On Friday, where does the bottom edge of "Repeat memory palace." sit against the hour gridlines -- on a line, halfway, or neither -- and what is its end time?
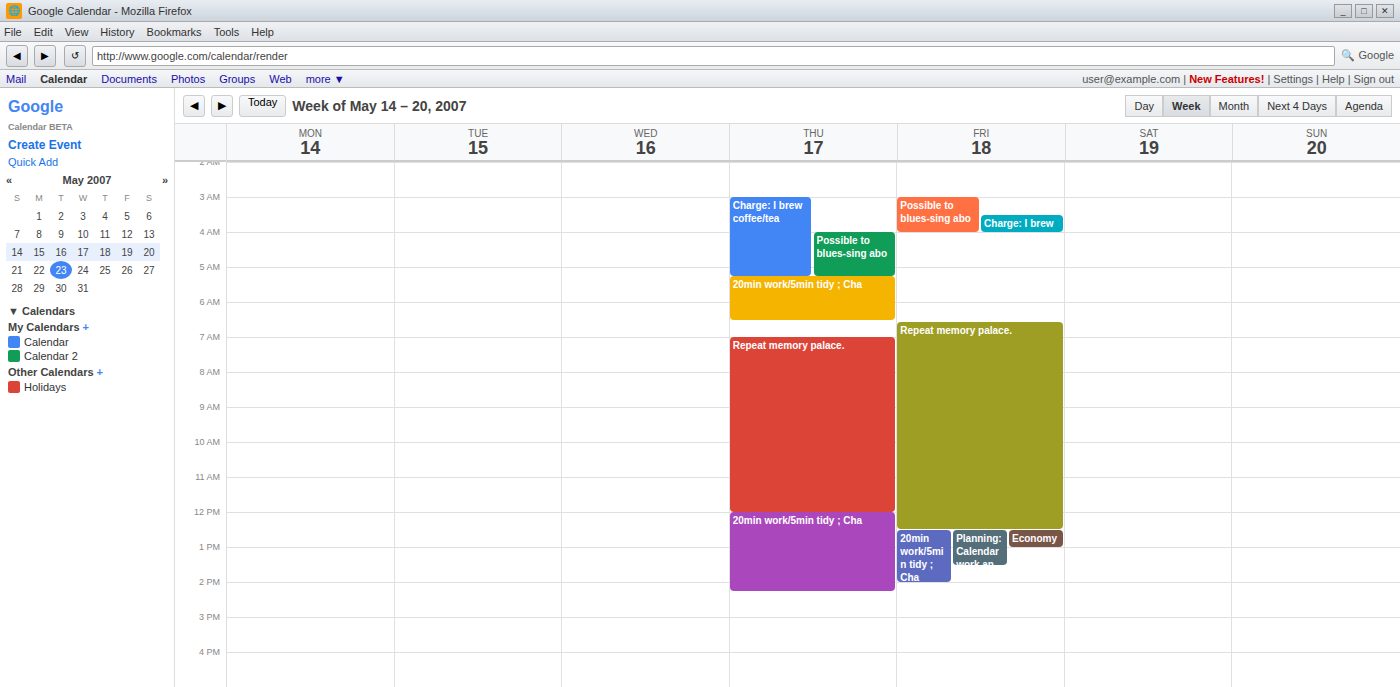
12:30 -- halfway between the 12:00 and 13:00 lines.